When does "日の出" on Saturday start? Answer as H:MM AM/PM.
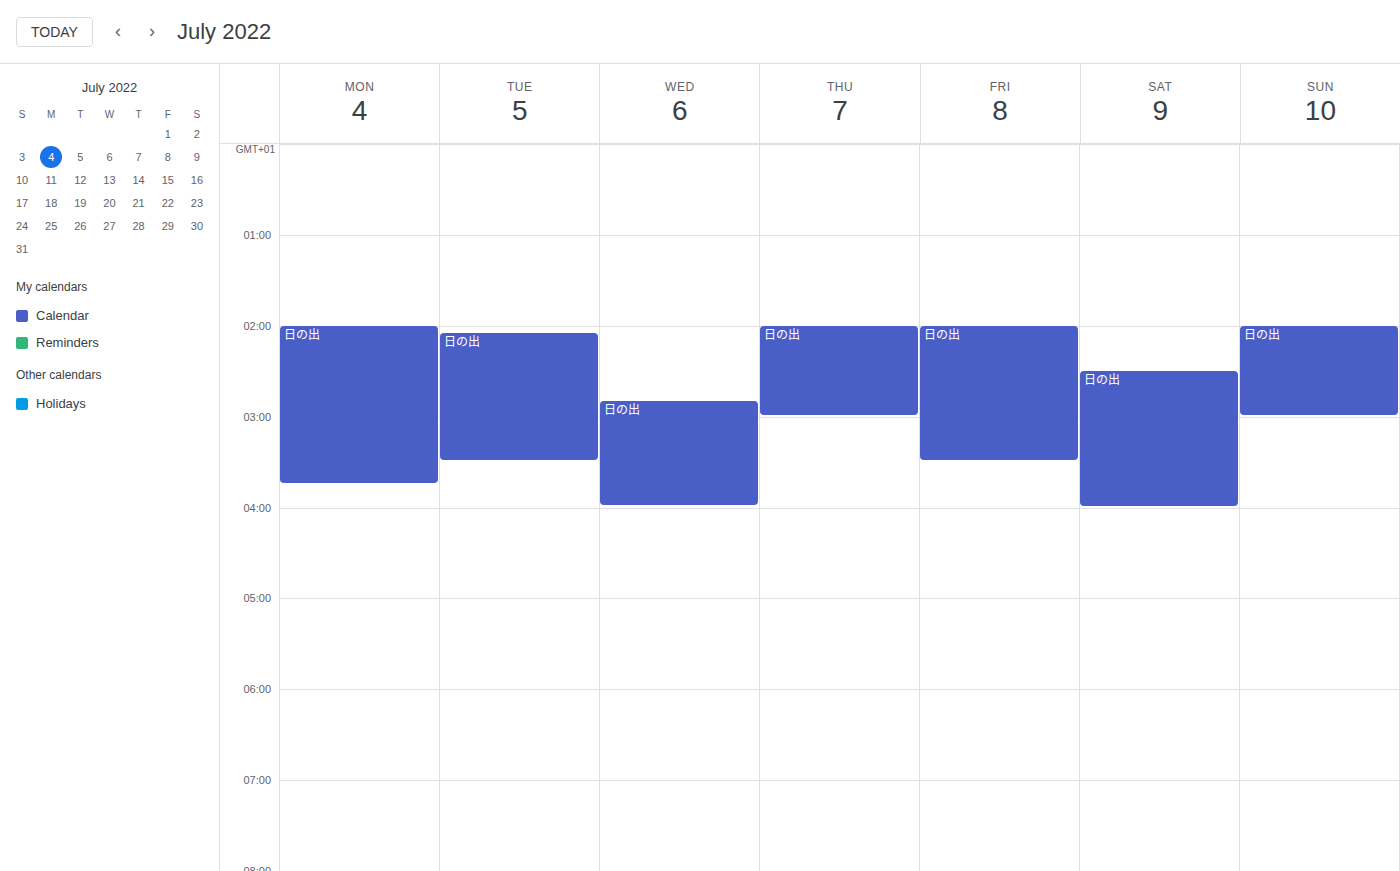
2:30 AM